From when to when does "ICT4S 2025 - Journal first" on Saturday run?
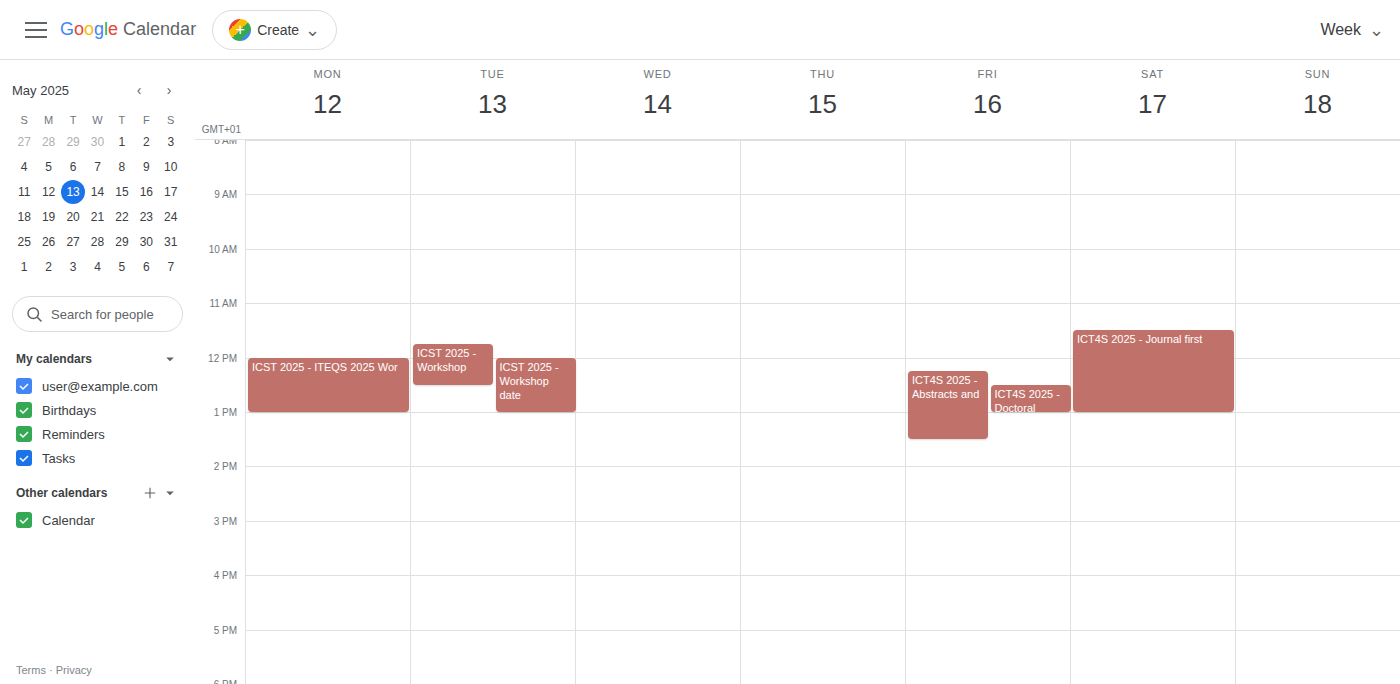
11:30 to 13:00